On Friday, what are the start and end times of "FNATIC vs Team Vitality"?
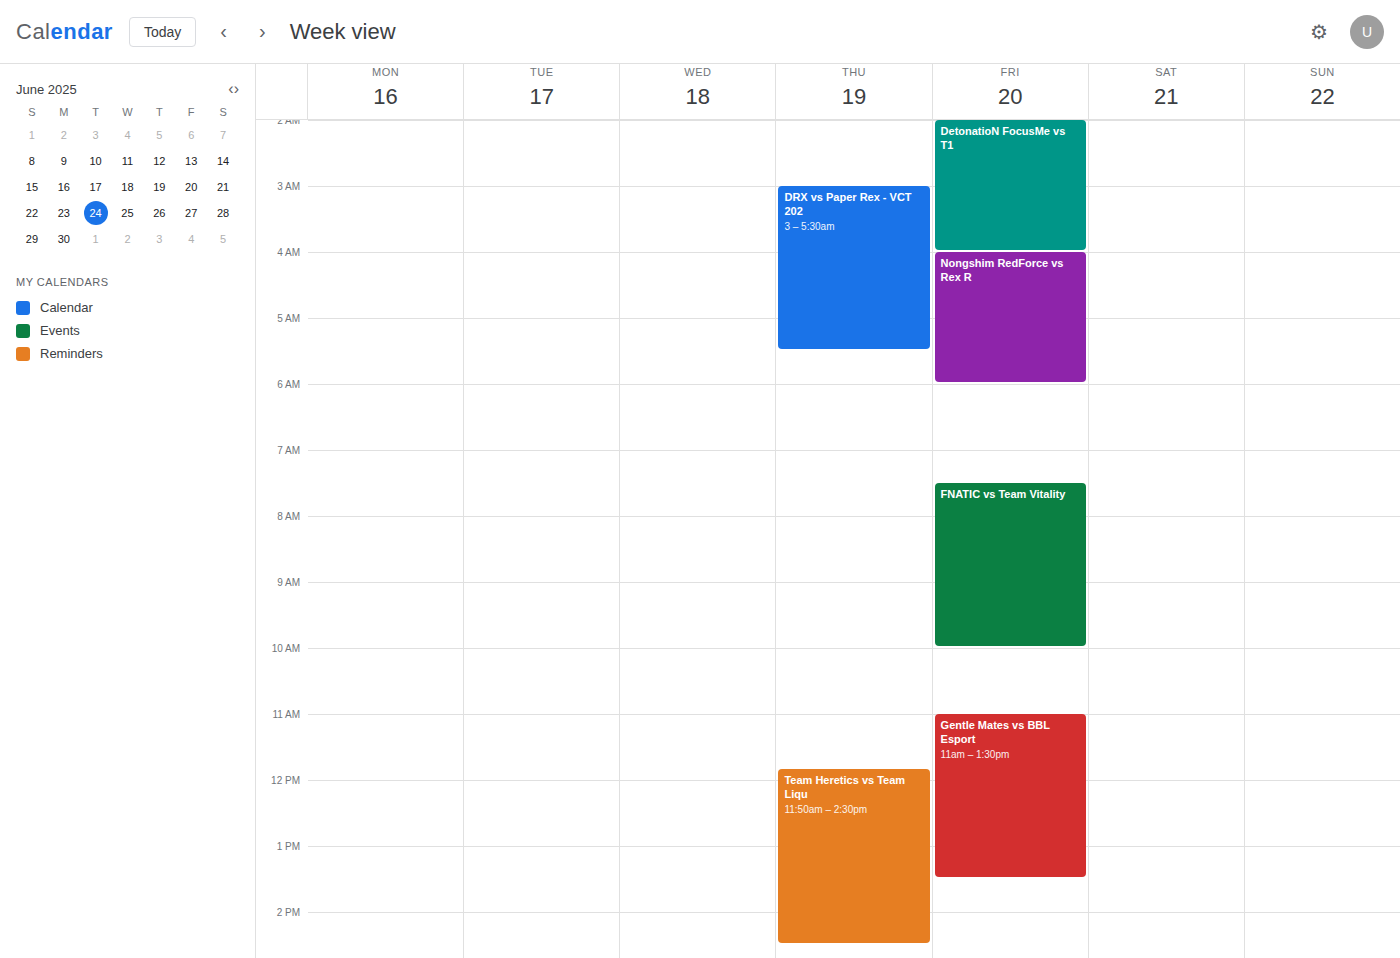
7:30 AM to 10:00 AM